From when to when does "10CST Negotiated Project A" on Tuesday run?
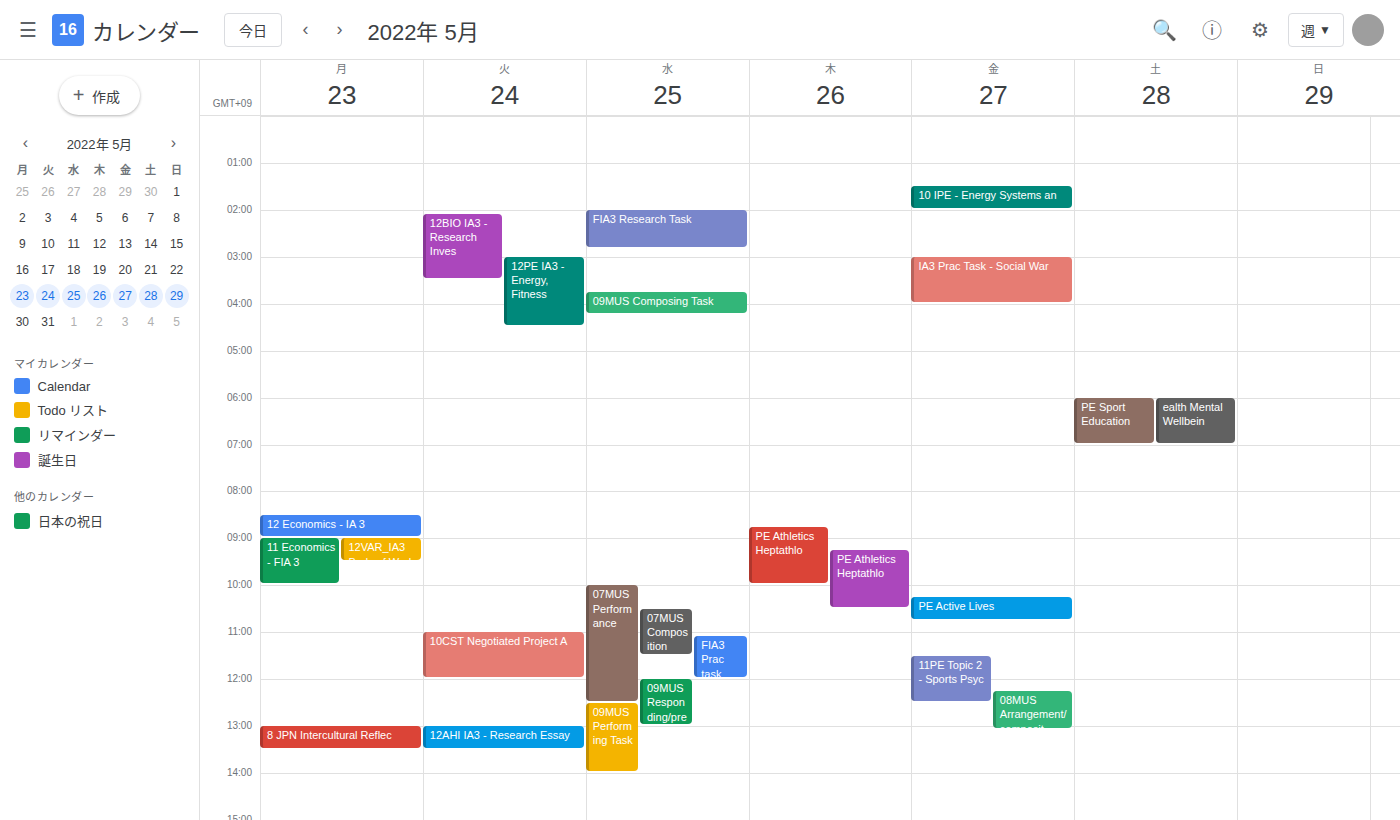
11:00 AM to 12:00 PM